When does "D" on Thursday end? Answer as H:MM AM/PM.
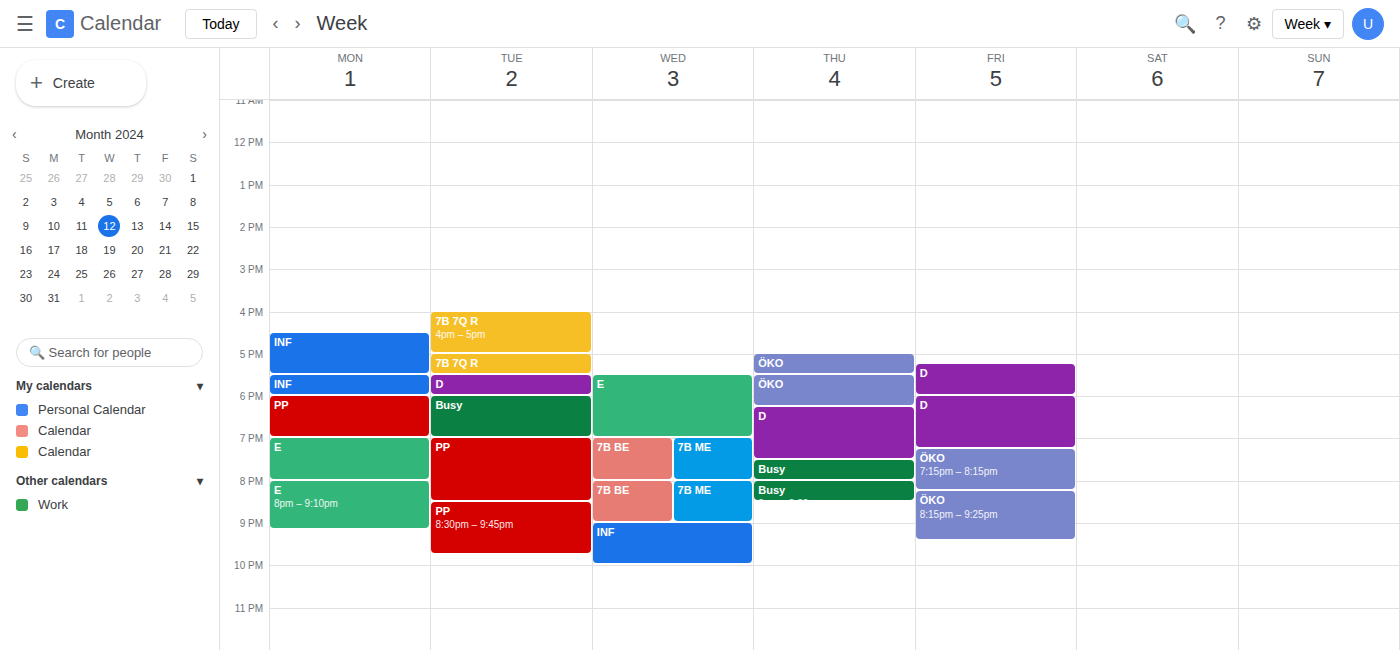
7:30 PM